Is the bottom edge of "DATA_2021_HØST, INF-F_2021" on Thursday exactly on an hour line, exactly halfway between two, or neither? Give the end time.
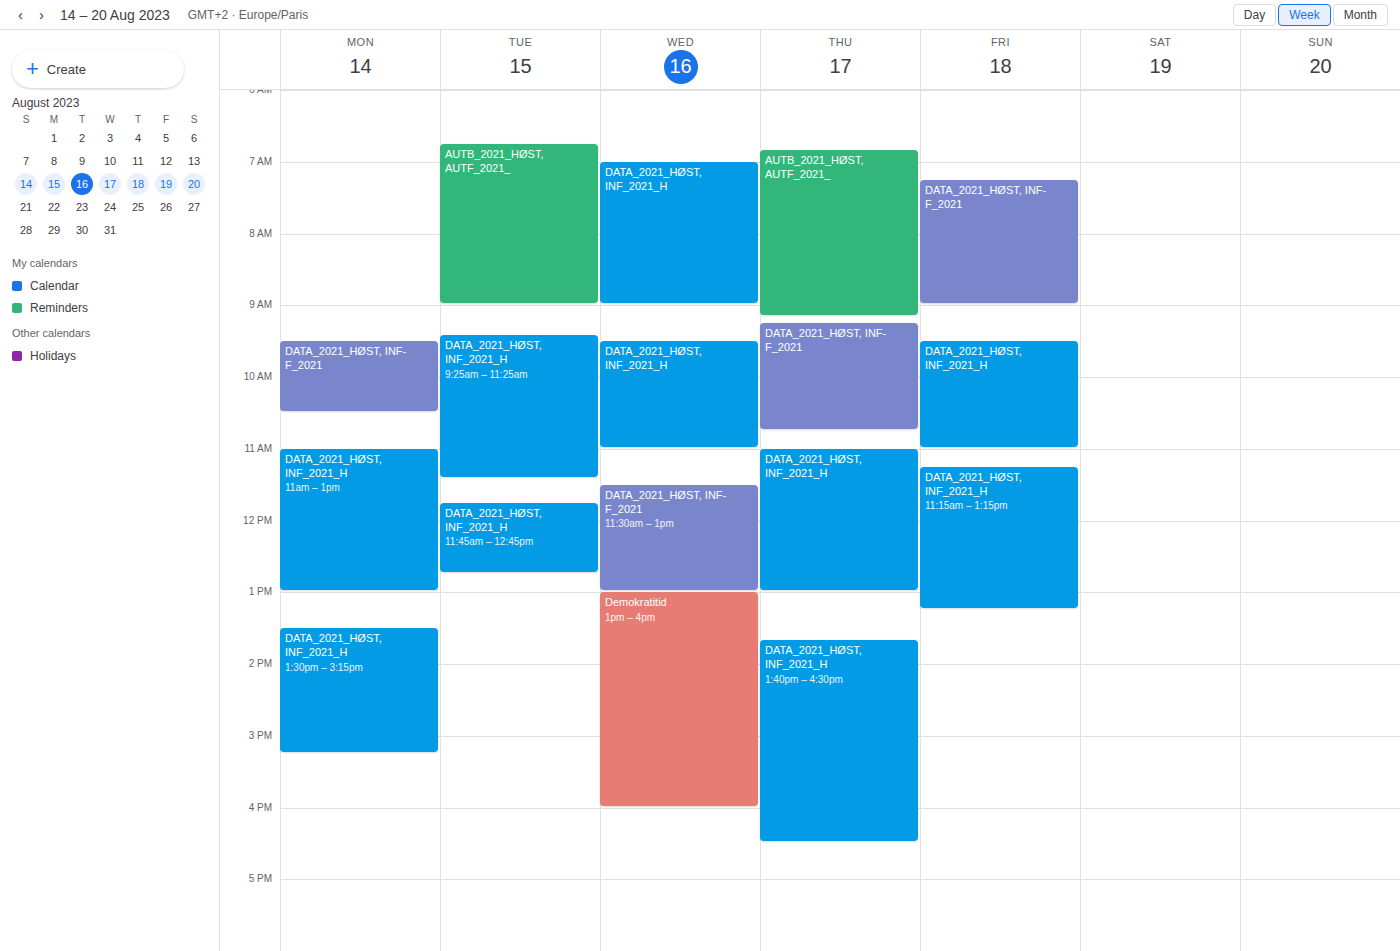
10:45 AM -- neither: three quarters of the way from the 10 AM line to the 11 AM line.